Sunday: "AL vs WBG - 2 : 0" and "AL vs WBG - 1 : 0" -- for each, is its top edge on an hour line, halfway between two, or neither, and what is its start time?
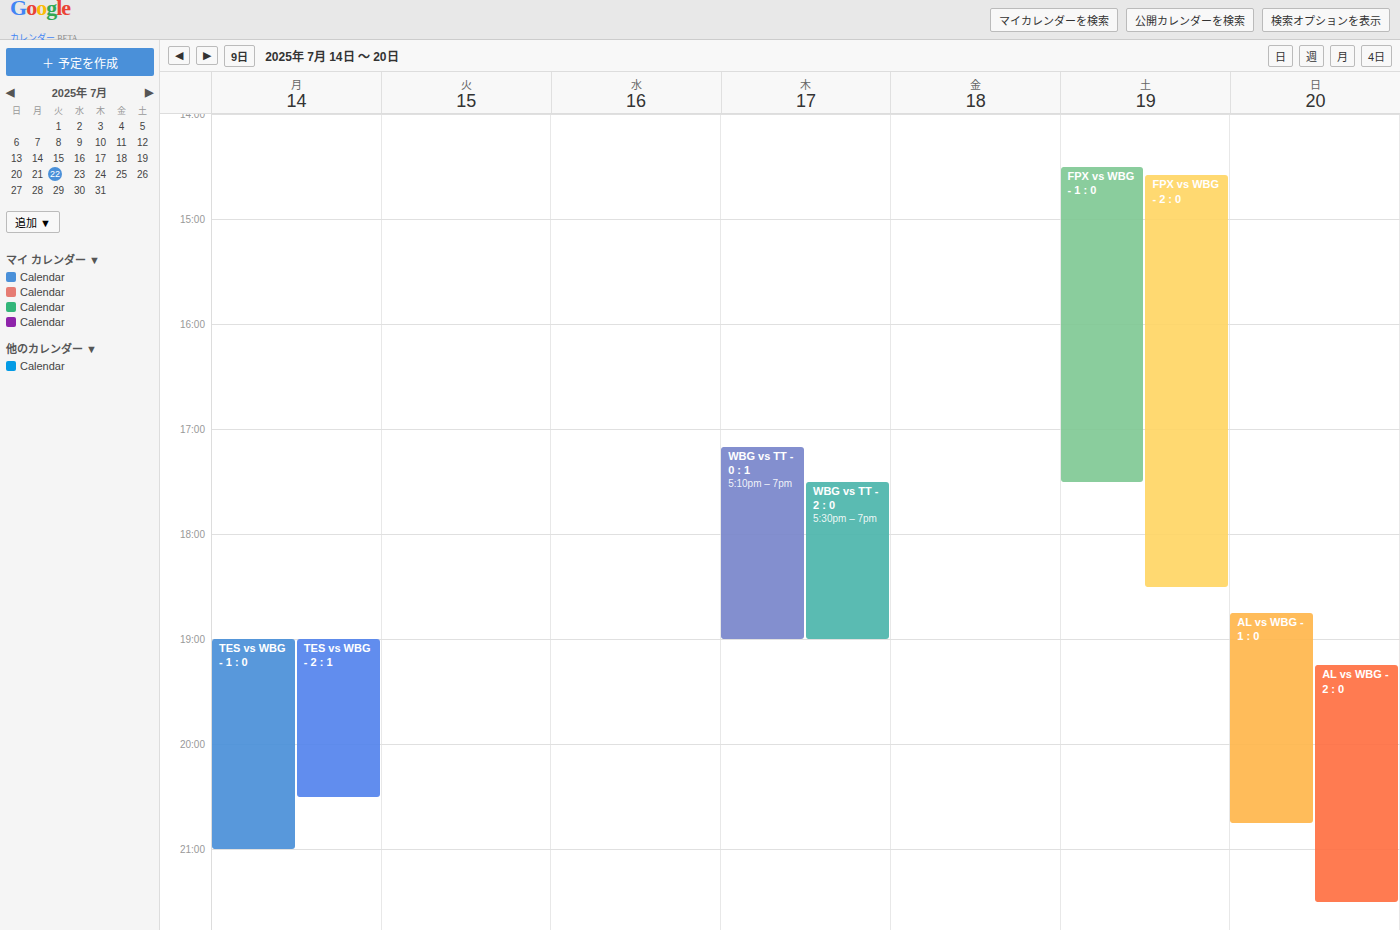
"AL vs WBG - 2 : 0": 7:15 PM, neither: a quarter of the way from the 7 PM line to the 8 PM line. "AL vs WBG - 1 : 0": 6:45 PM, neither: three quarters of the way from the 6 PM line to the 7 PM line.